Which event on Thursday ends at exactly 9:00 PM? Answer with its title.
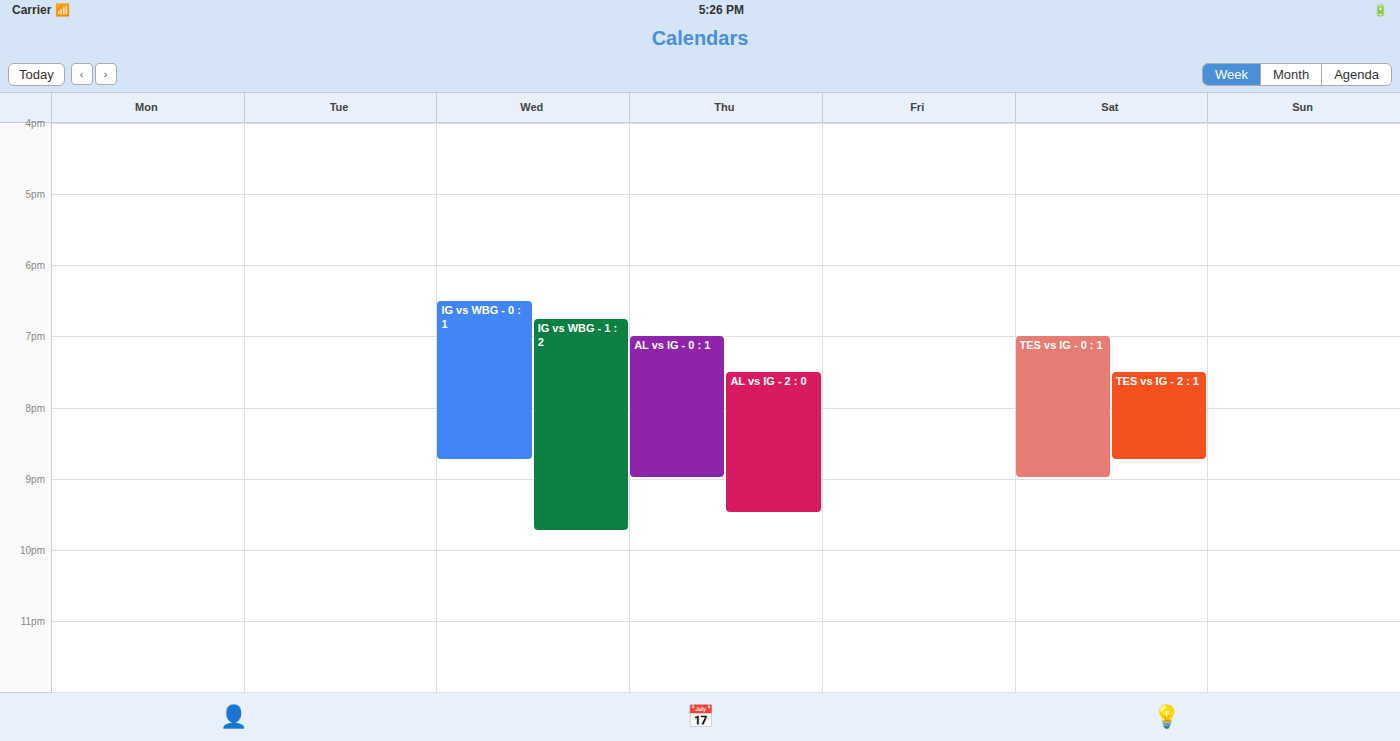
"AL vs IG - 0 : 1"